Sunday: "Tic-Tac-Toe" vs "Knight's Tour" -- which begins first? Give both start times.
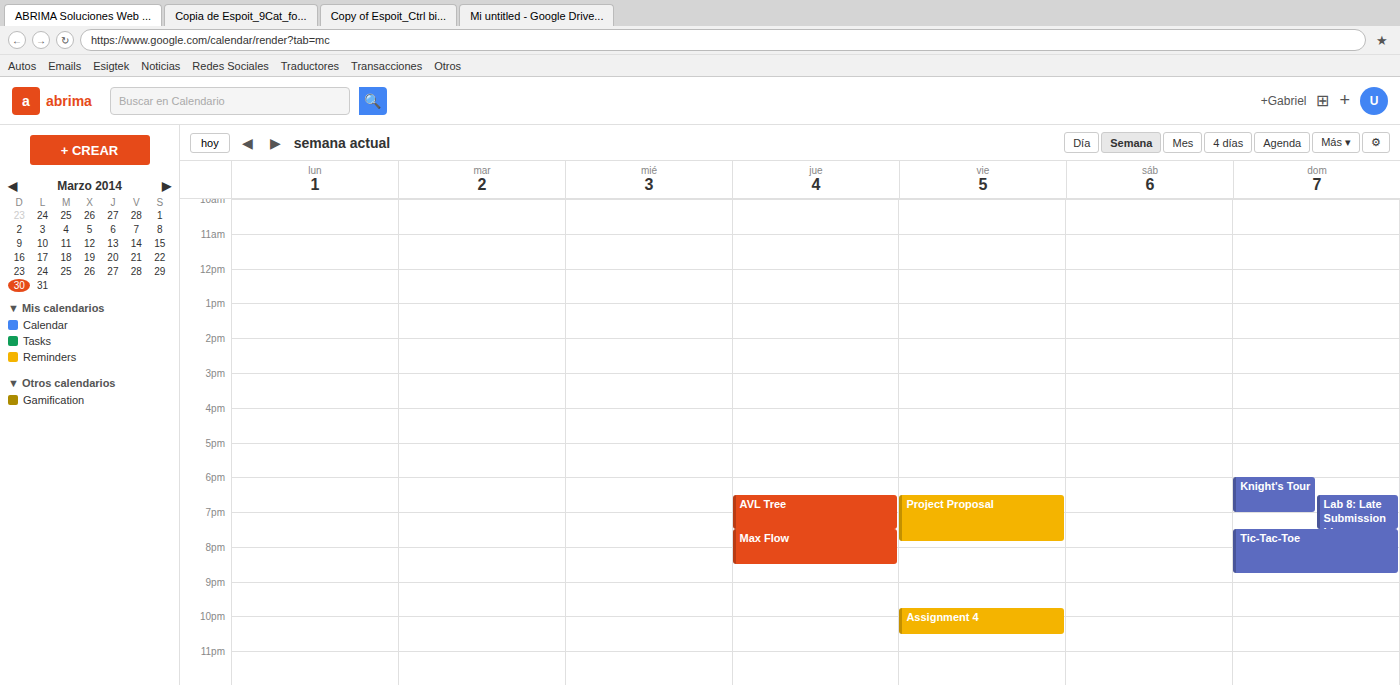
"Knight's Tour" 6:00 PM; "Tic-Tac-Toe" 7:30 PM.